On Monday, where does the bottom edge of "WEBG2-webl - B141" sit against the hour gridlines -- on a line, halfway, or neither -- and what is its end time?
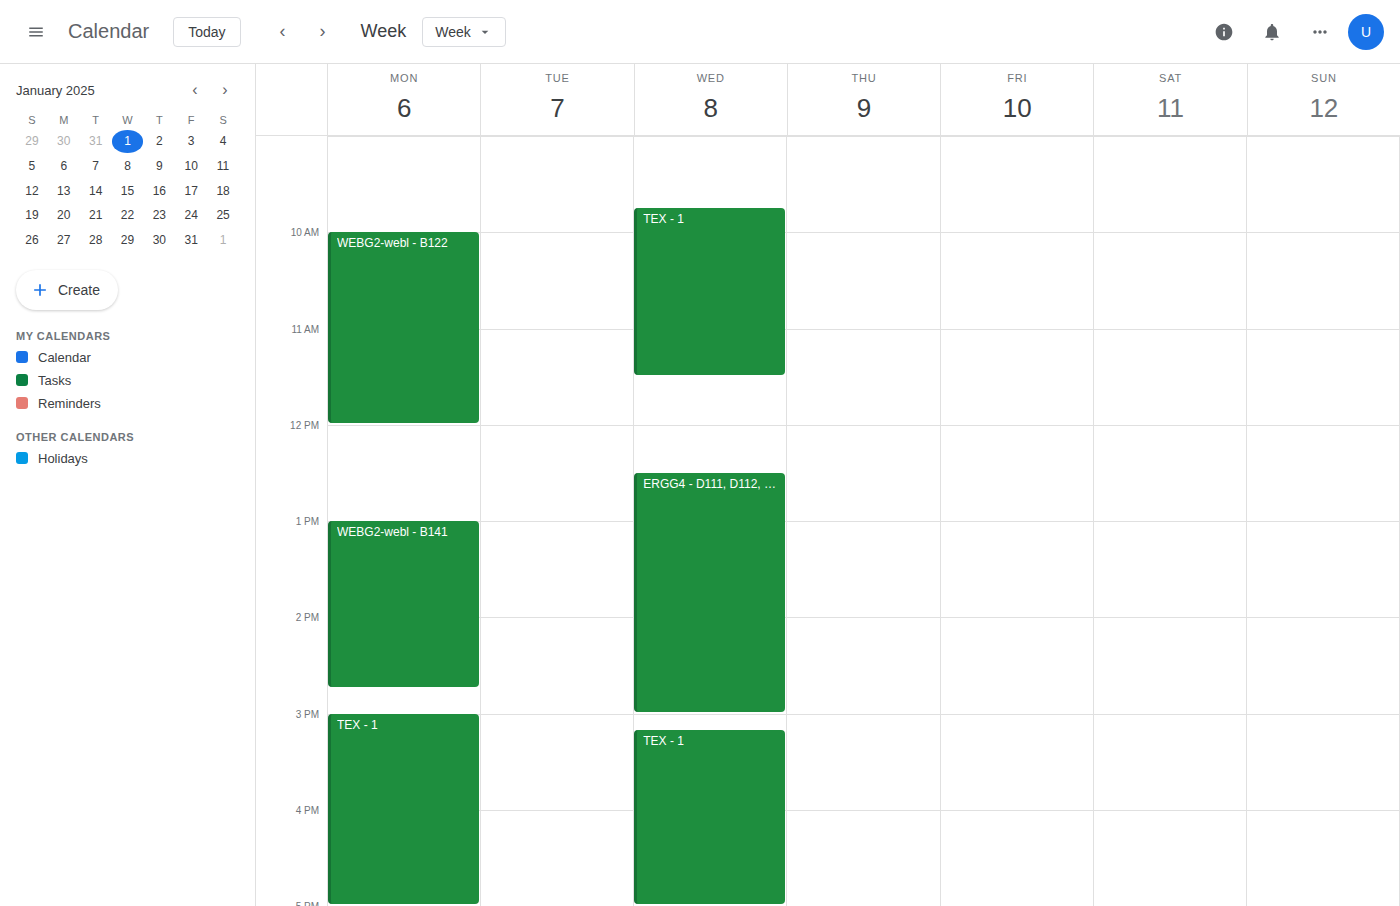
2:45 PM -- neither: three quarters of the way from the 2 PM line to the 3 PM line.